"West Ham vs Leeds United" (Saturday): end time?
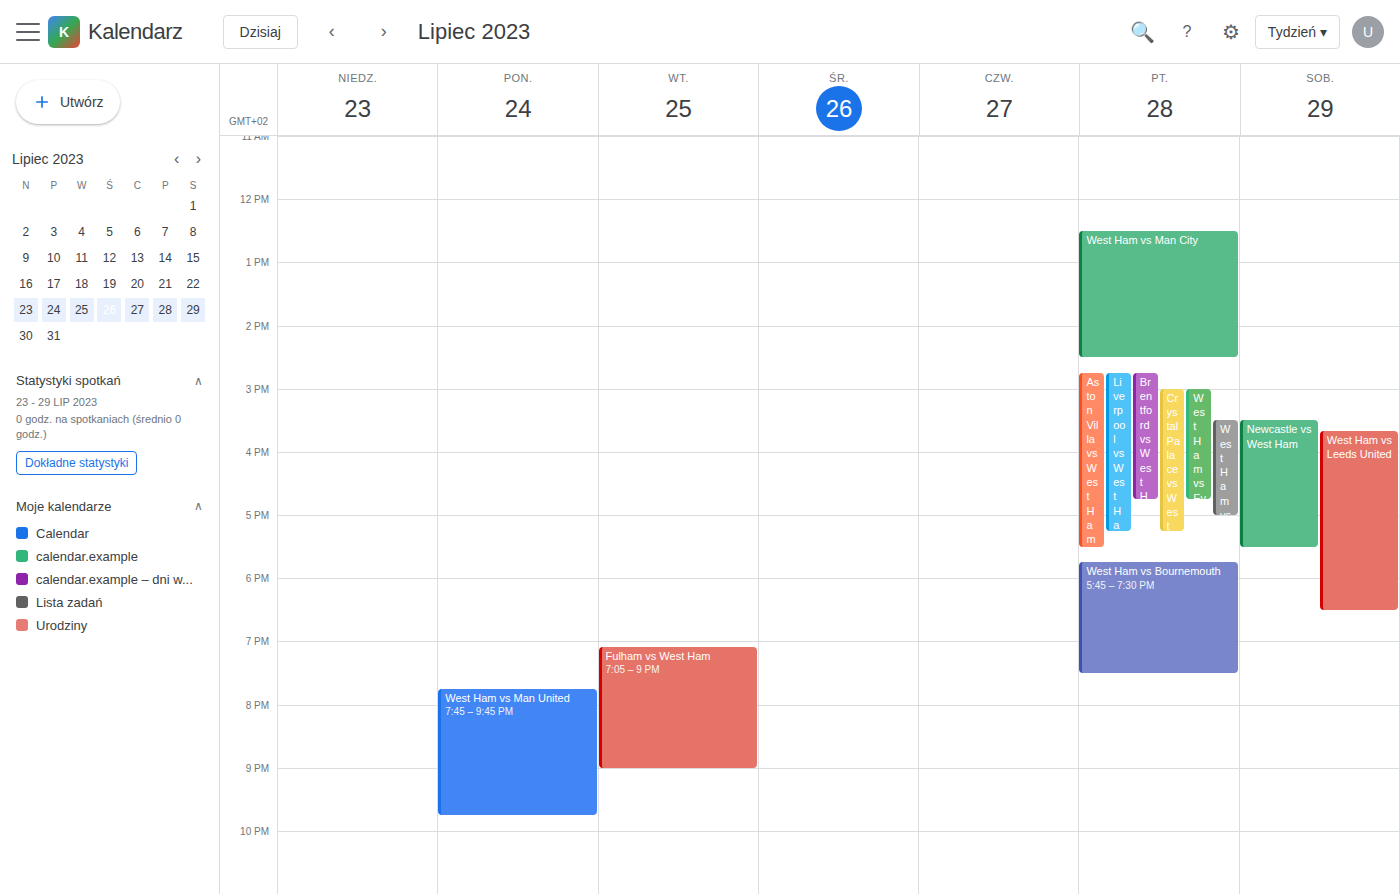
6:30 PM